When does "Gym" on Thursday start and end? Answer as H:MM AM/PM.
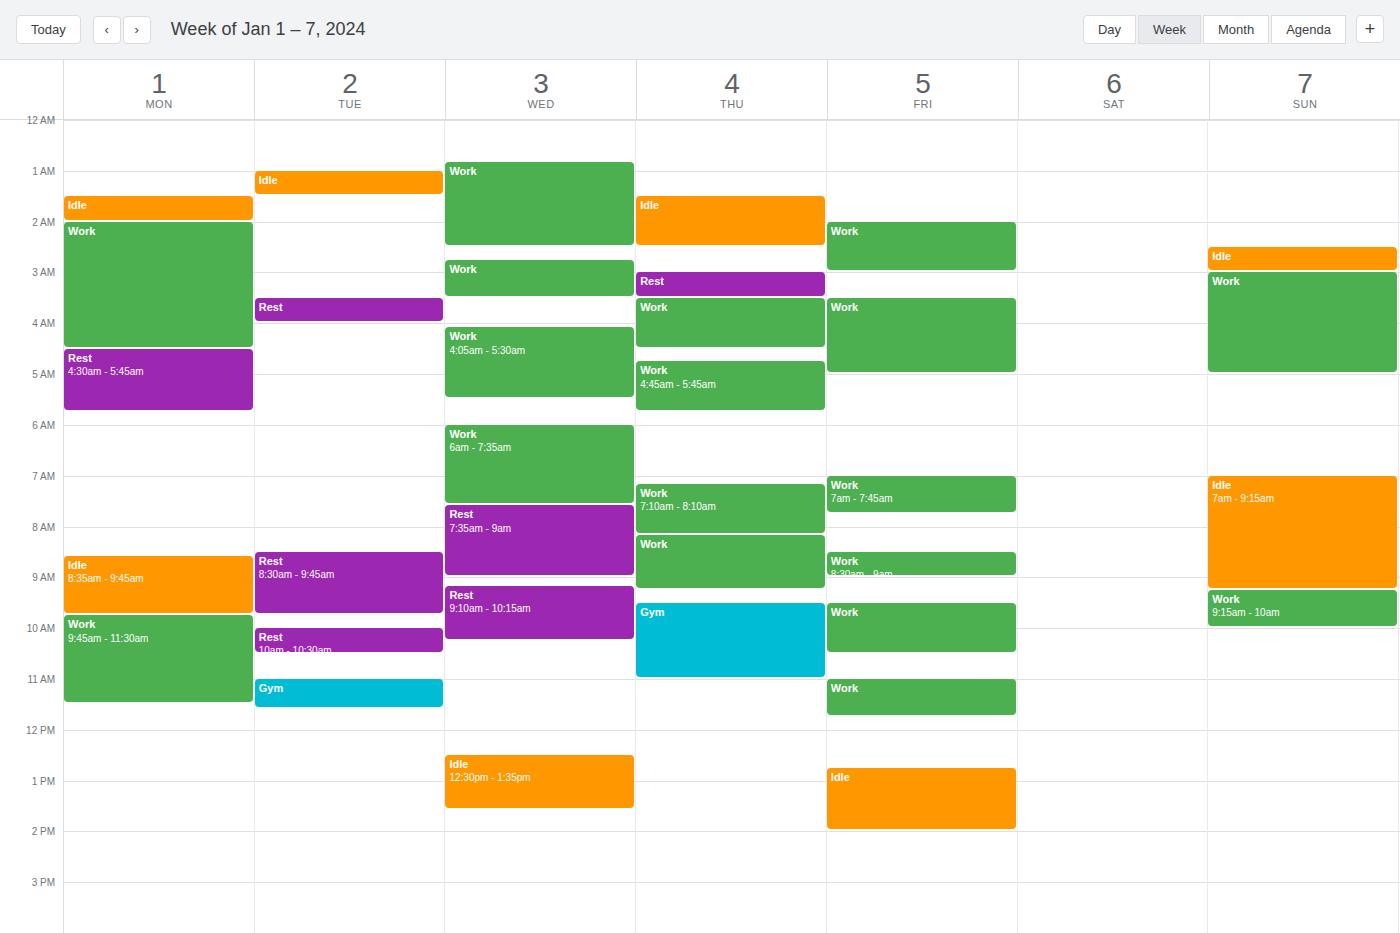
9:30 AM to 11:00 AM